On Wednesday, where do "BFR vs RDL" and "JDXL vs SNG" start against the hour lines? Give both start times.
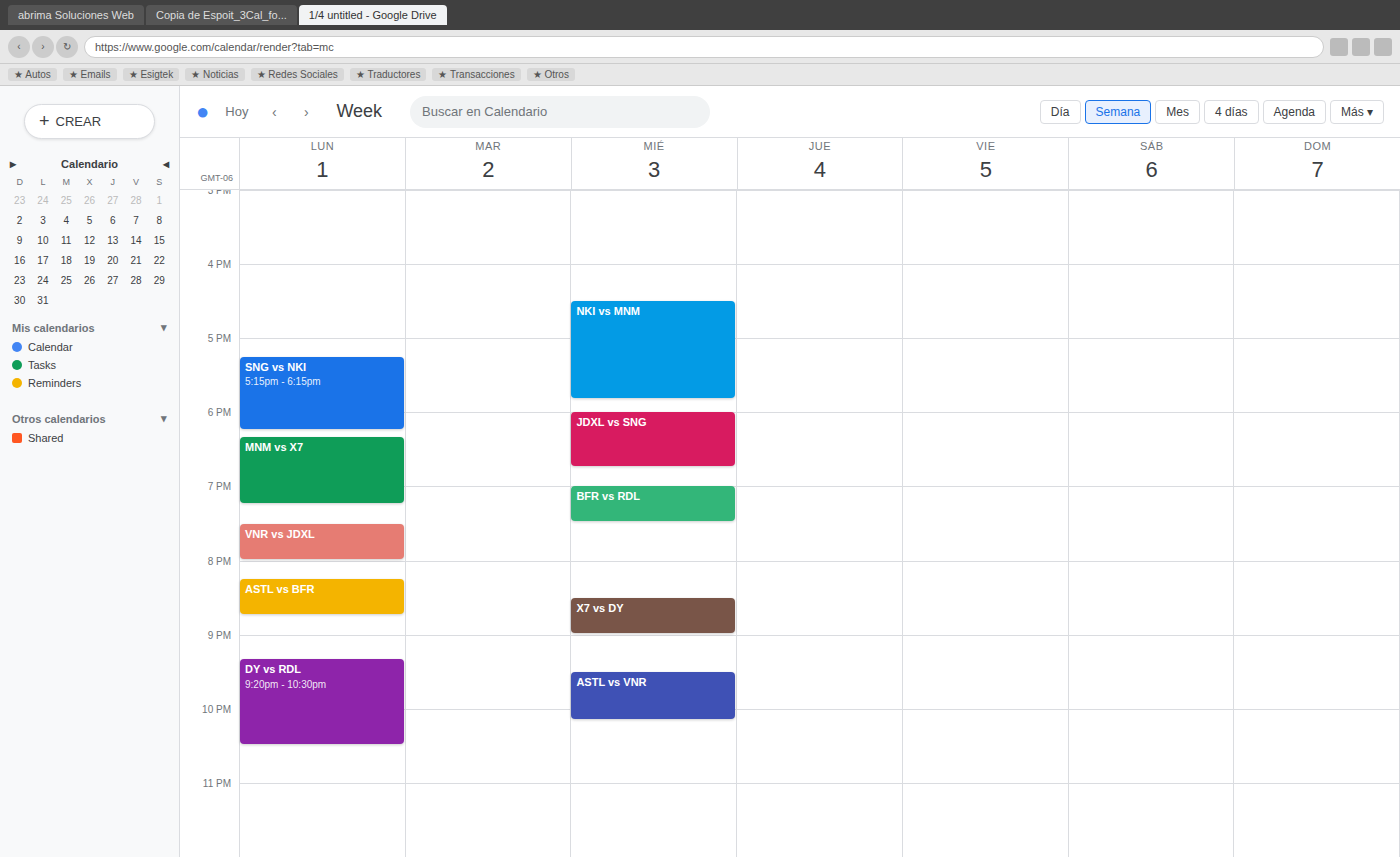
"BFR vs RDL": 7:00 PM, exactly on the 7 PM line. "JDXL vs SNG": 6:00 PM, exactly on the 6 PM line.